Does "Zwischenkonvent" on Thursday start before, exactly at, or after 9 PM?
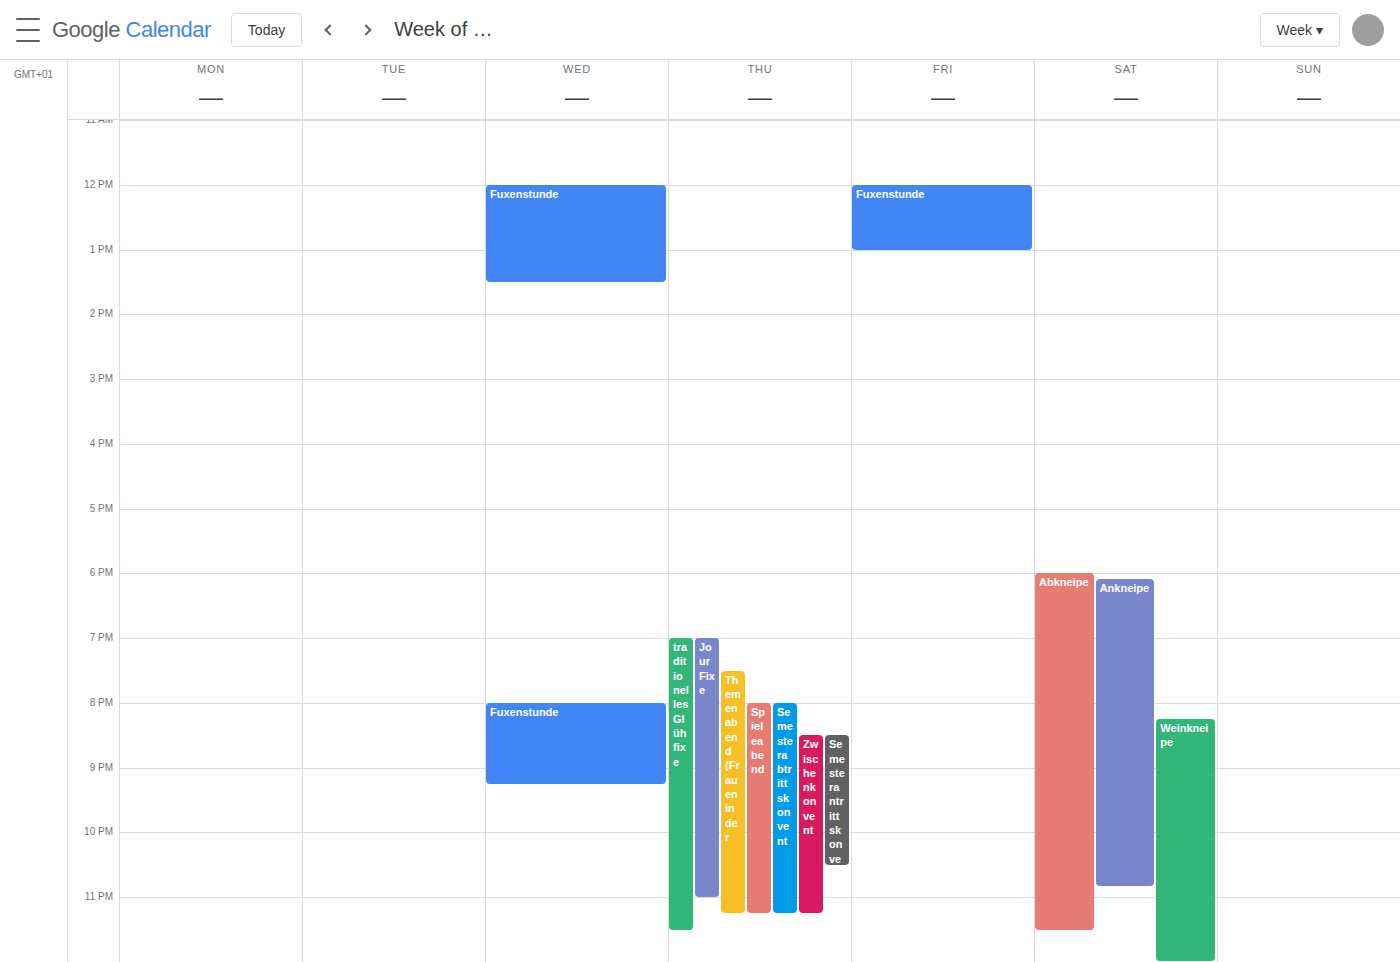
8:30 PM -- before 9 PM, 30 minutes above the 9 PM line.